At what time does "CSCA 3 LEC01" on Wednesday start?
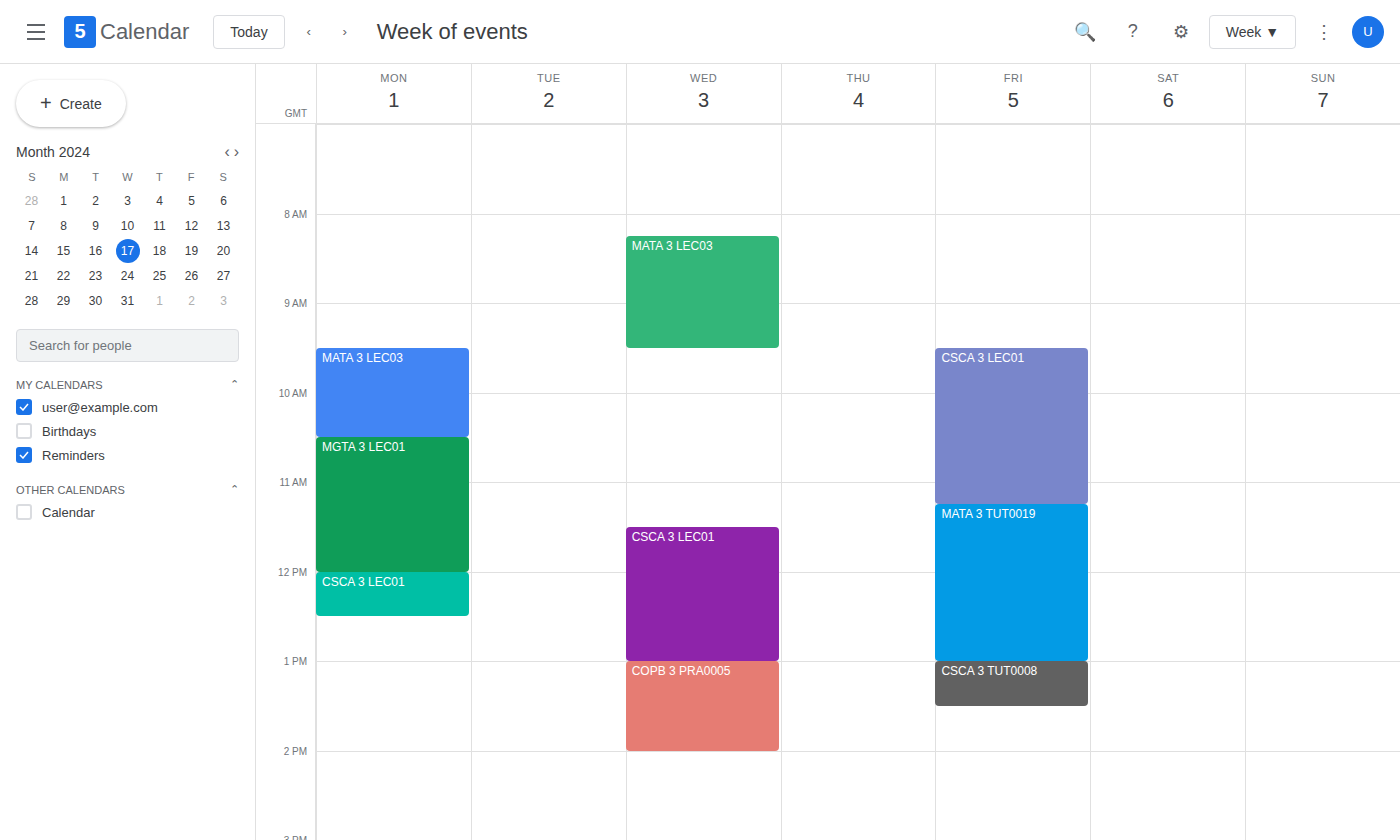
11:30 AM